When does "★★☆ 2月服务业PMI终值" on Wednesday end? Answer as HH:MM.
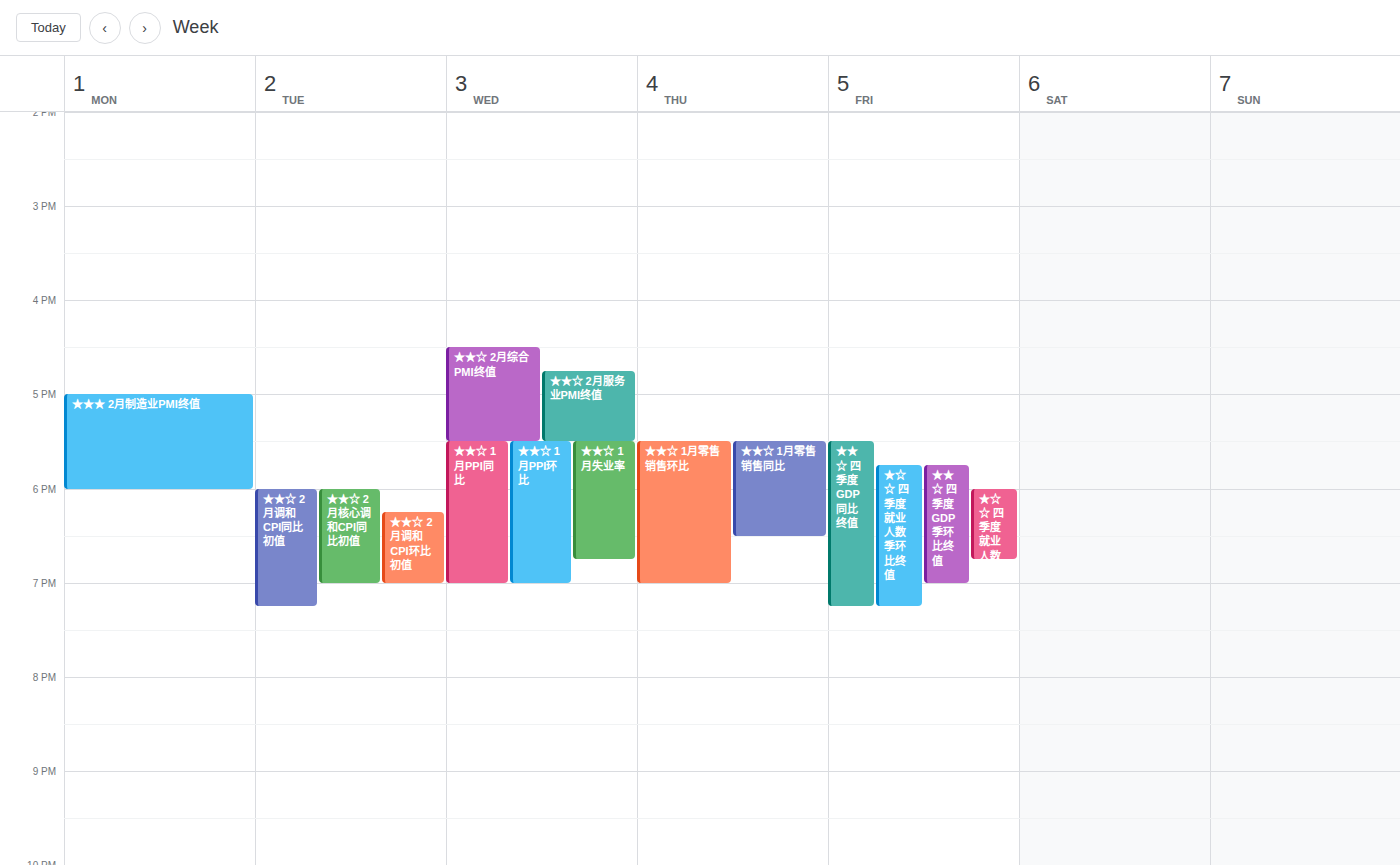
17:30